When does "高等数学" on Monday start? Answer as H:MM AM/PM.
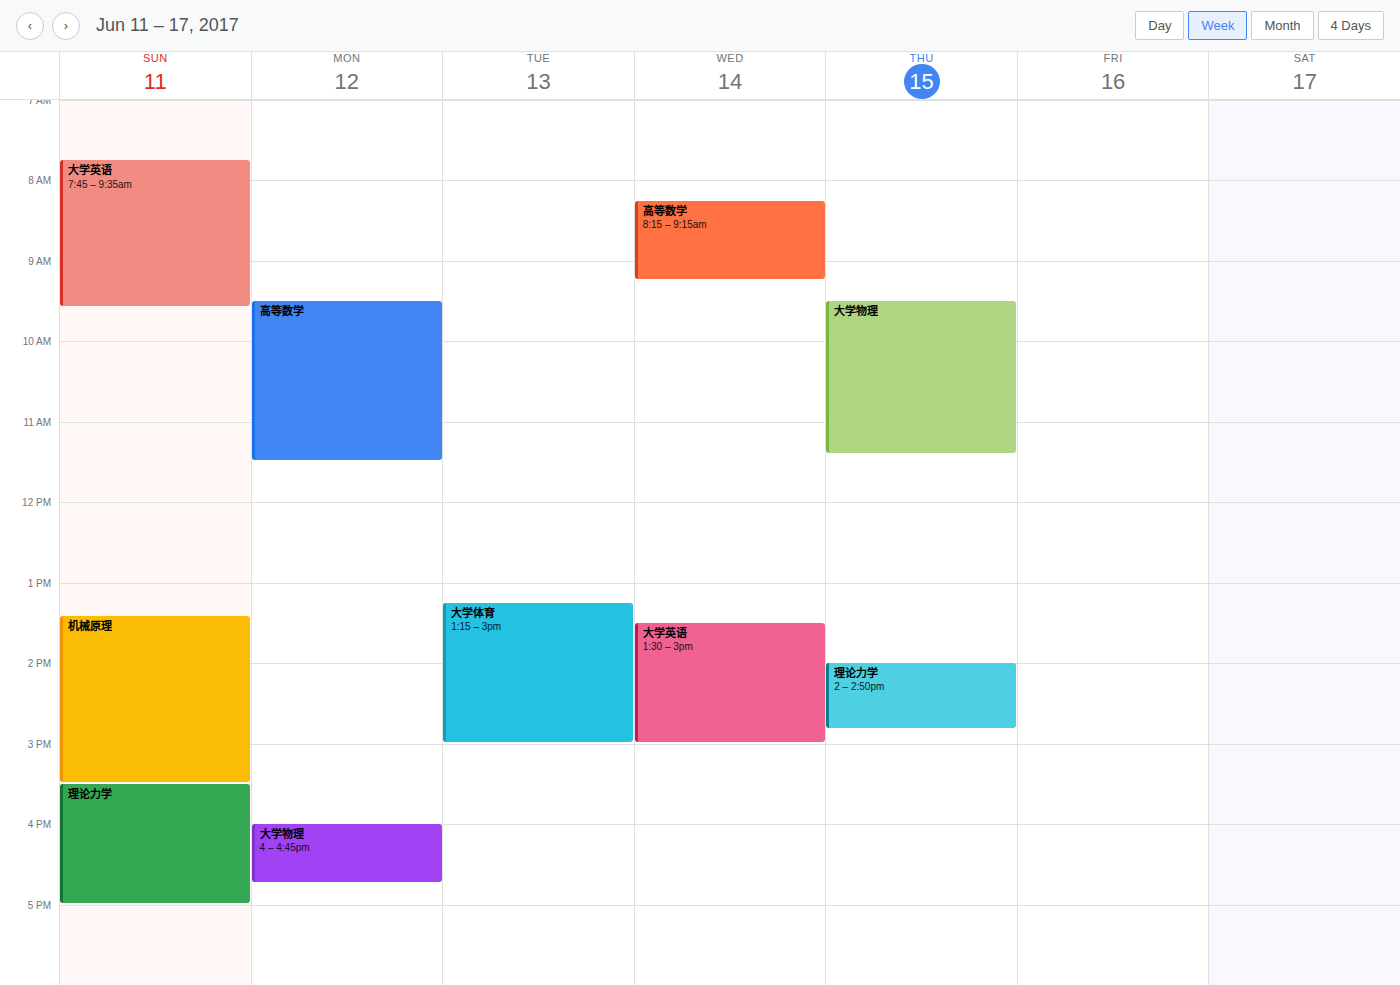
9:30 AM